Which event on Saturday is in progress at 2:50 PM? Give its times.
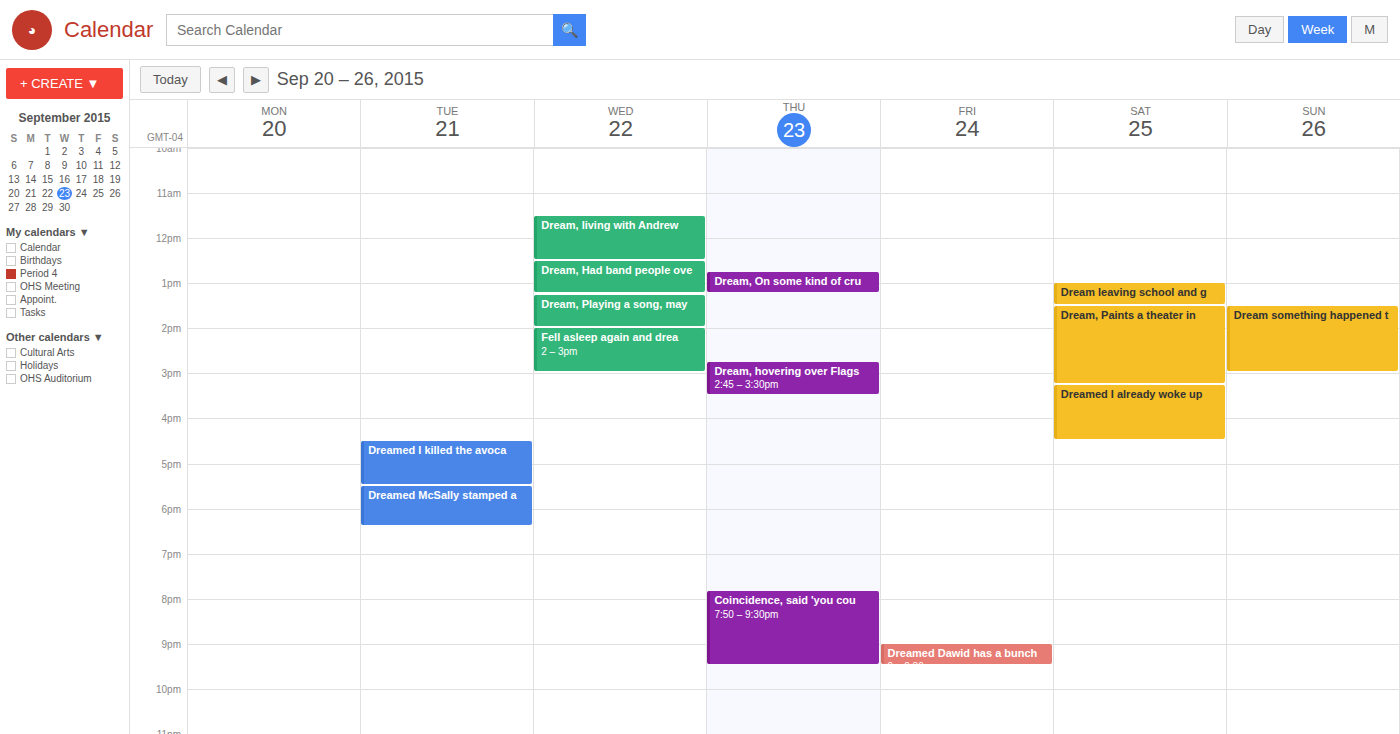
"Dream, Paints a theater in", 1:30 PM to 3:15 PM